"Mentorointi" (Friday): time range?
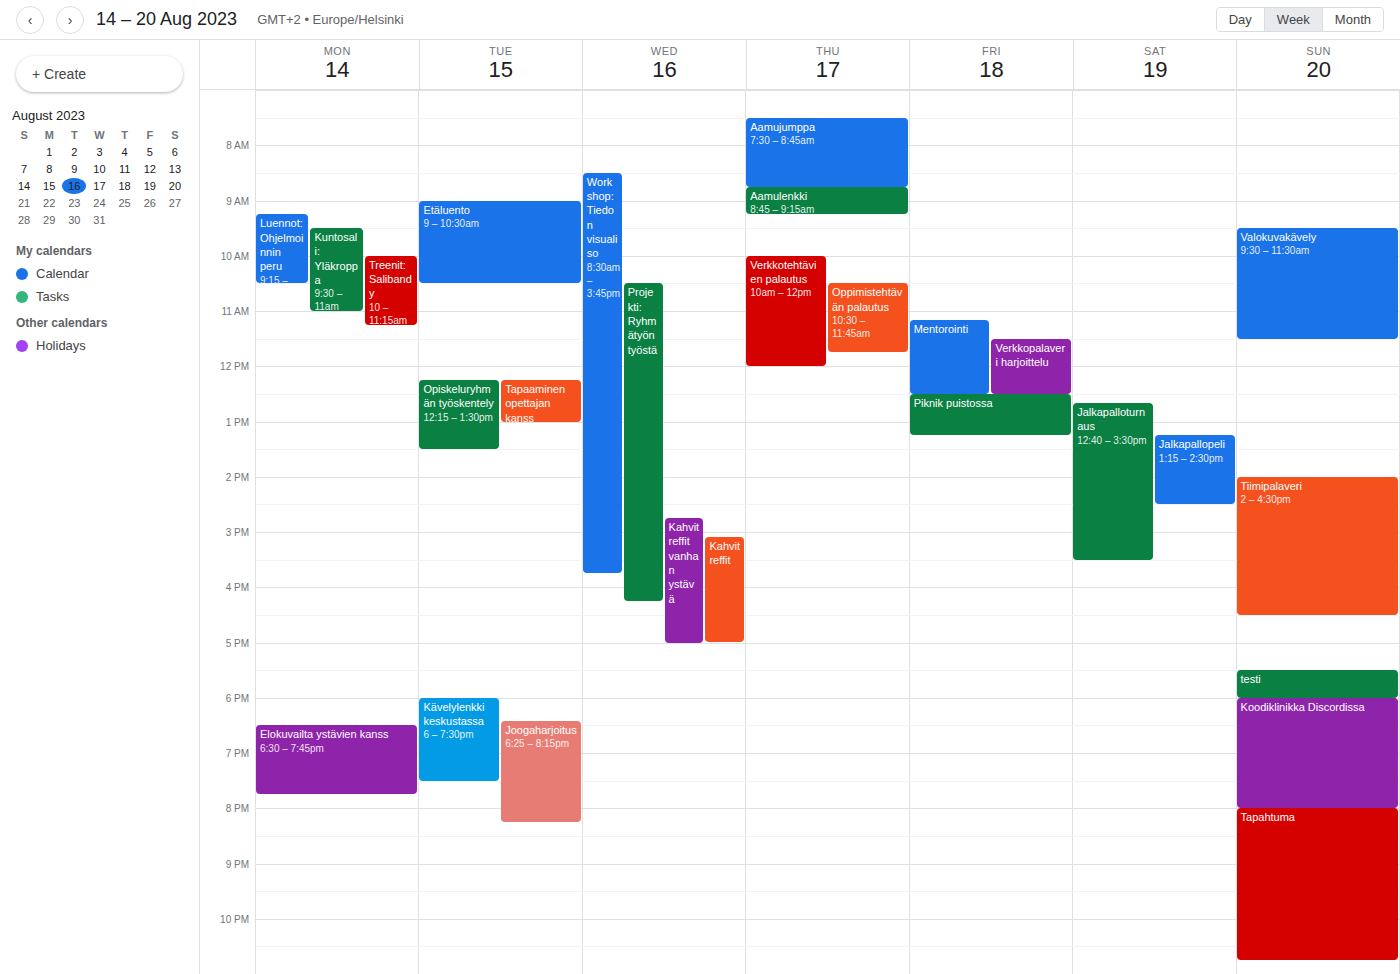
11:10 AM to 12:30 PM